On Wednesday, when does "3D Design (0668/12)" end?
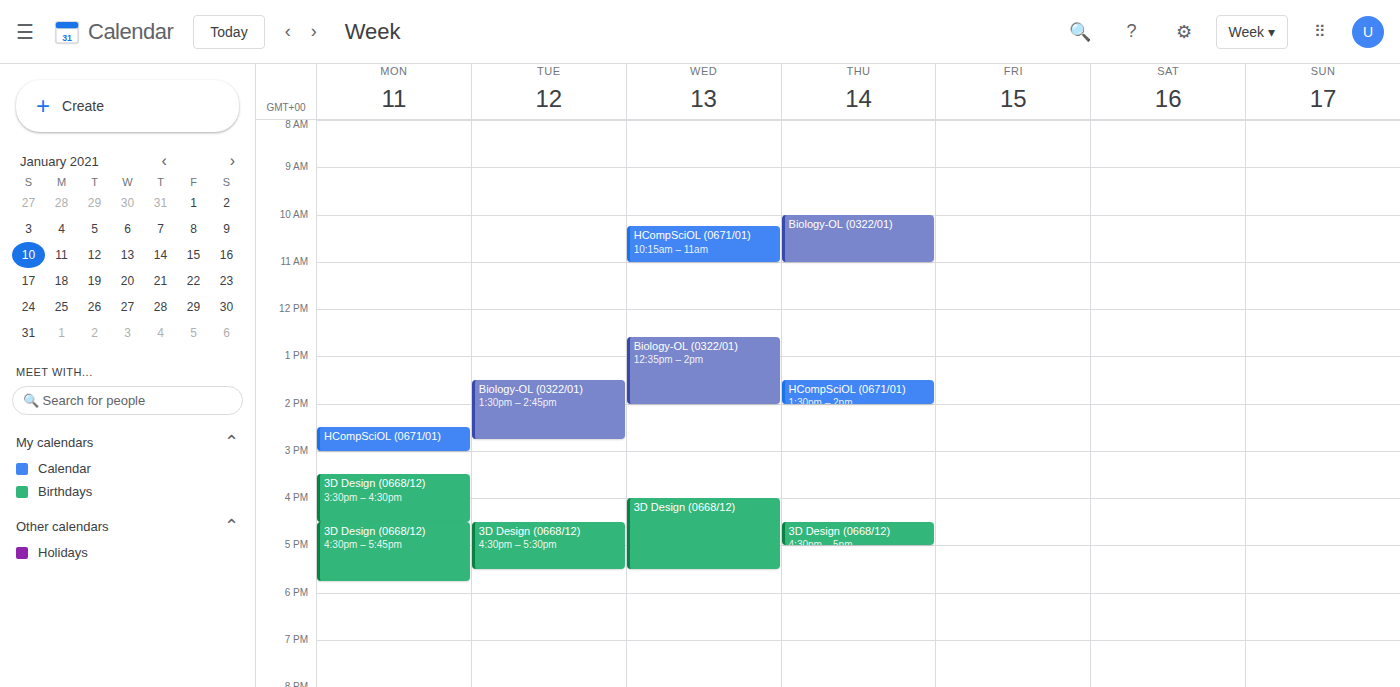
17:30